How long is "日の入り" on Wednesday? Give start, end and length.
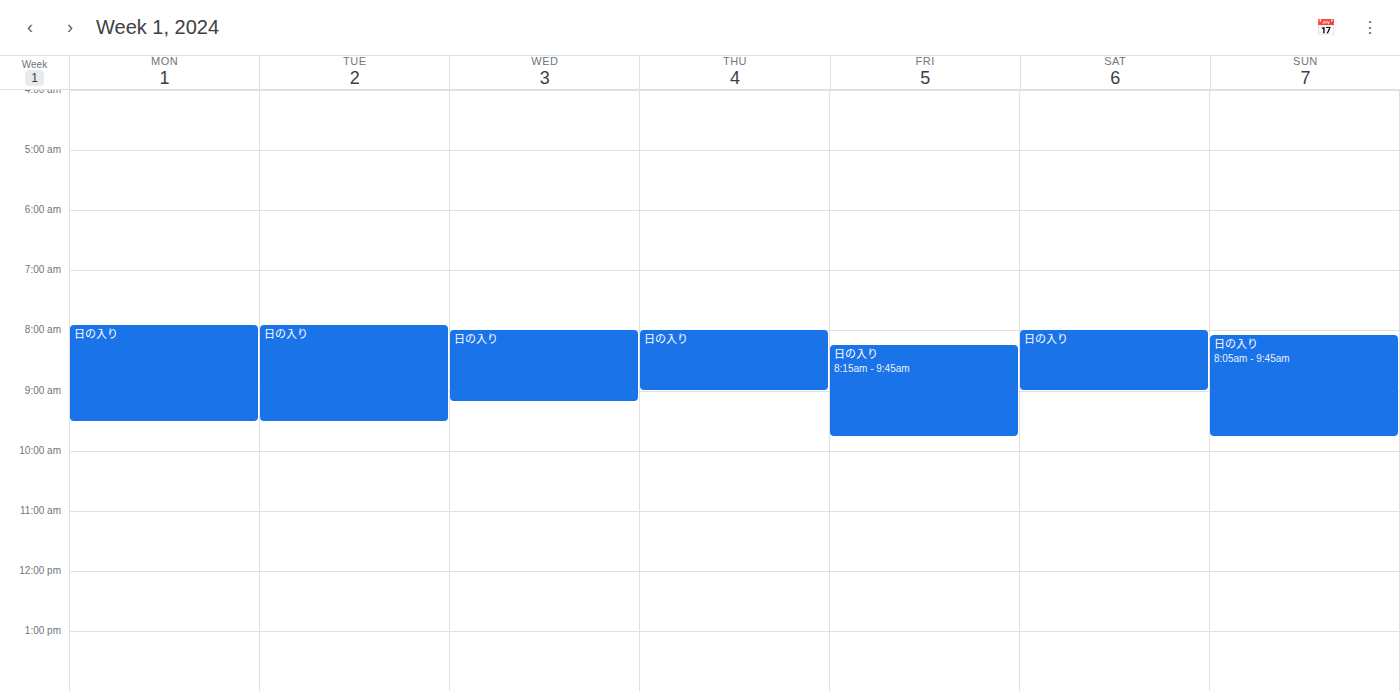
8:00 AM to 9:10 AM, 1 hour 10 minutes